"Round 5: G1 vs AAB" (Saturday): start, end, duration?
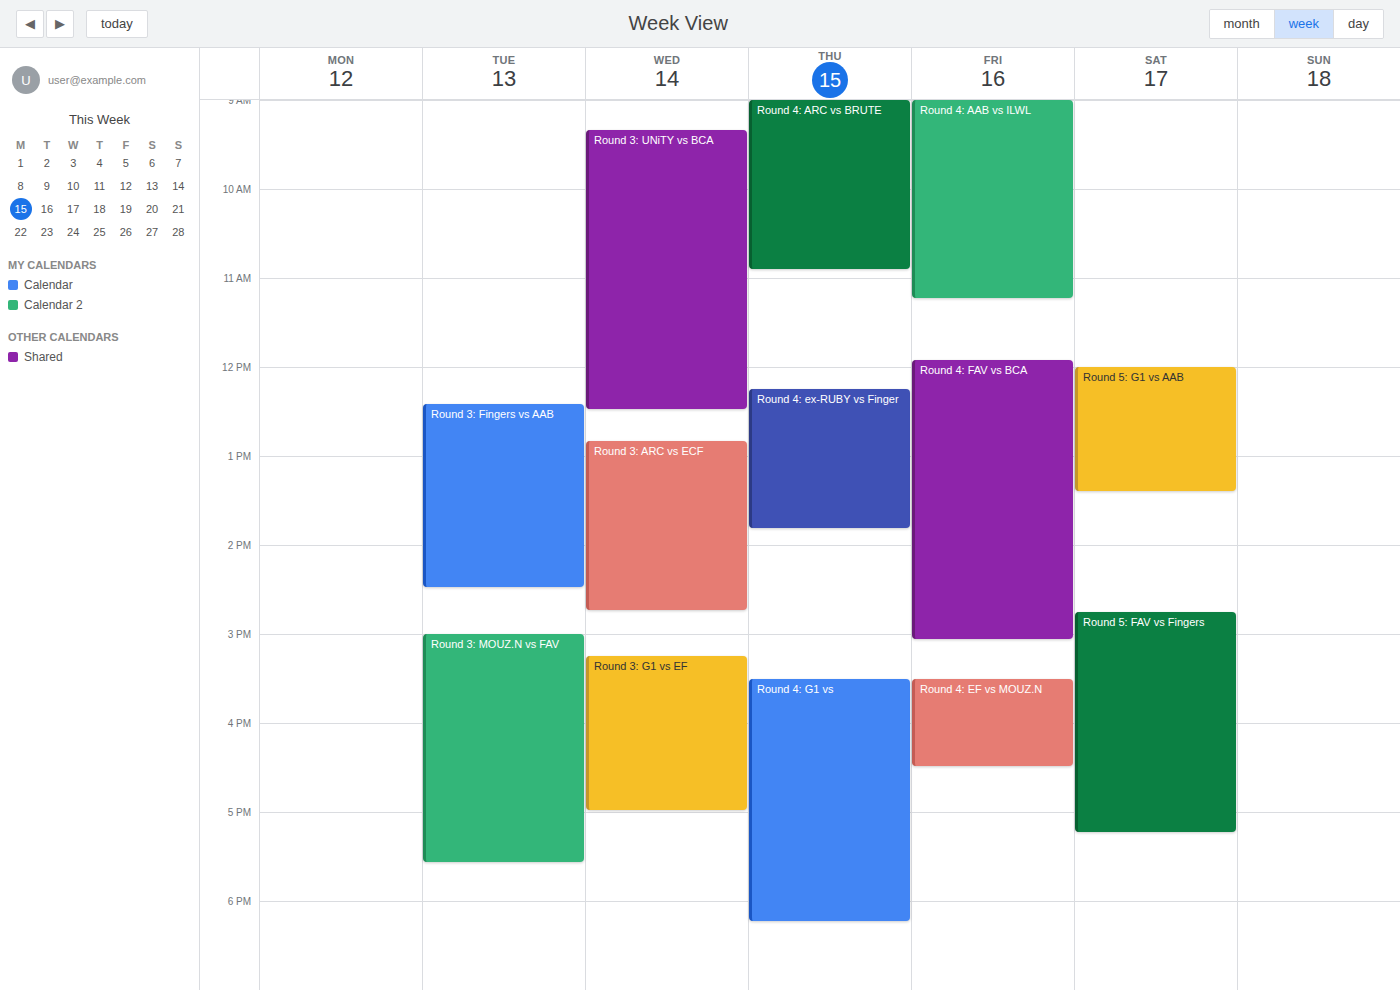
12:00 PM to 1:25 PM, 1 hour 25 minutes